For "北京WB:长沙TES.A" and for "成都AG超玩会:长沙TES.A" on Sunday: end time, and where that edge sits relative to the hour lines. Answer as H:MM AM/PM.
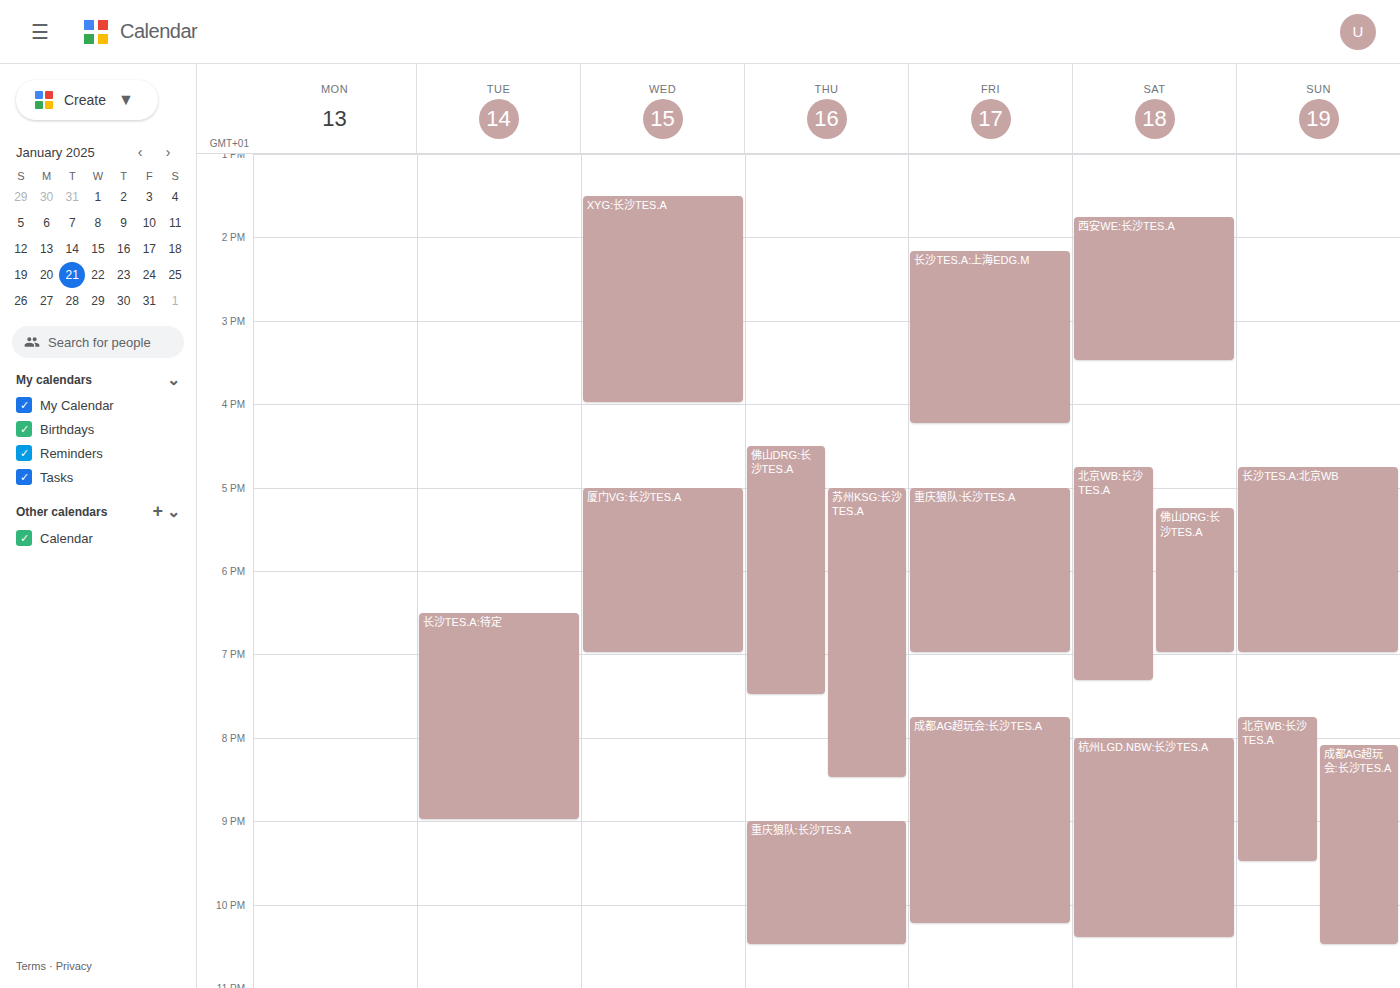
"北京WB:长沙TES.A": 9:30 PM, halfway between the 9 PM and 10 PM lines. "成都AG超玩会:长沙TES.A": 10:30 PM, halfway between the 10 PM and 11 PM lines.